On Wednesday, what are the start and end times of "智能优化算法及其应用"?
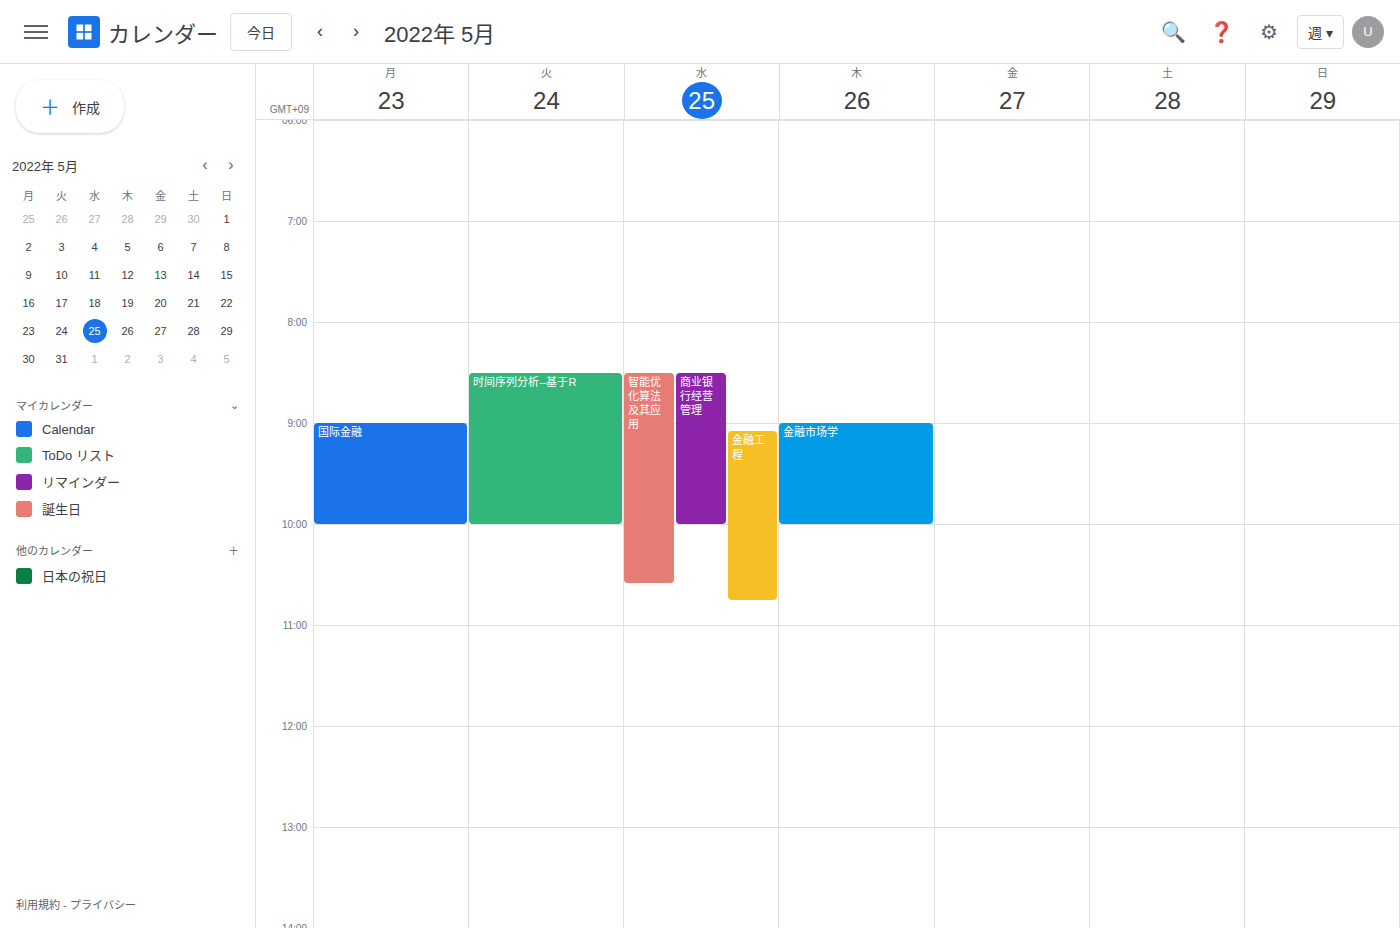
8:30 AM to 10:35 AM